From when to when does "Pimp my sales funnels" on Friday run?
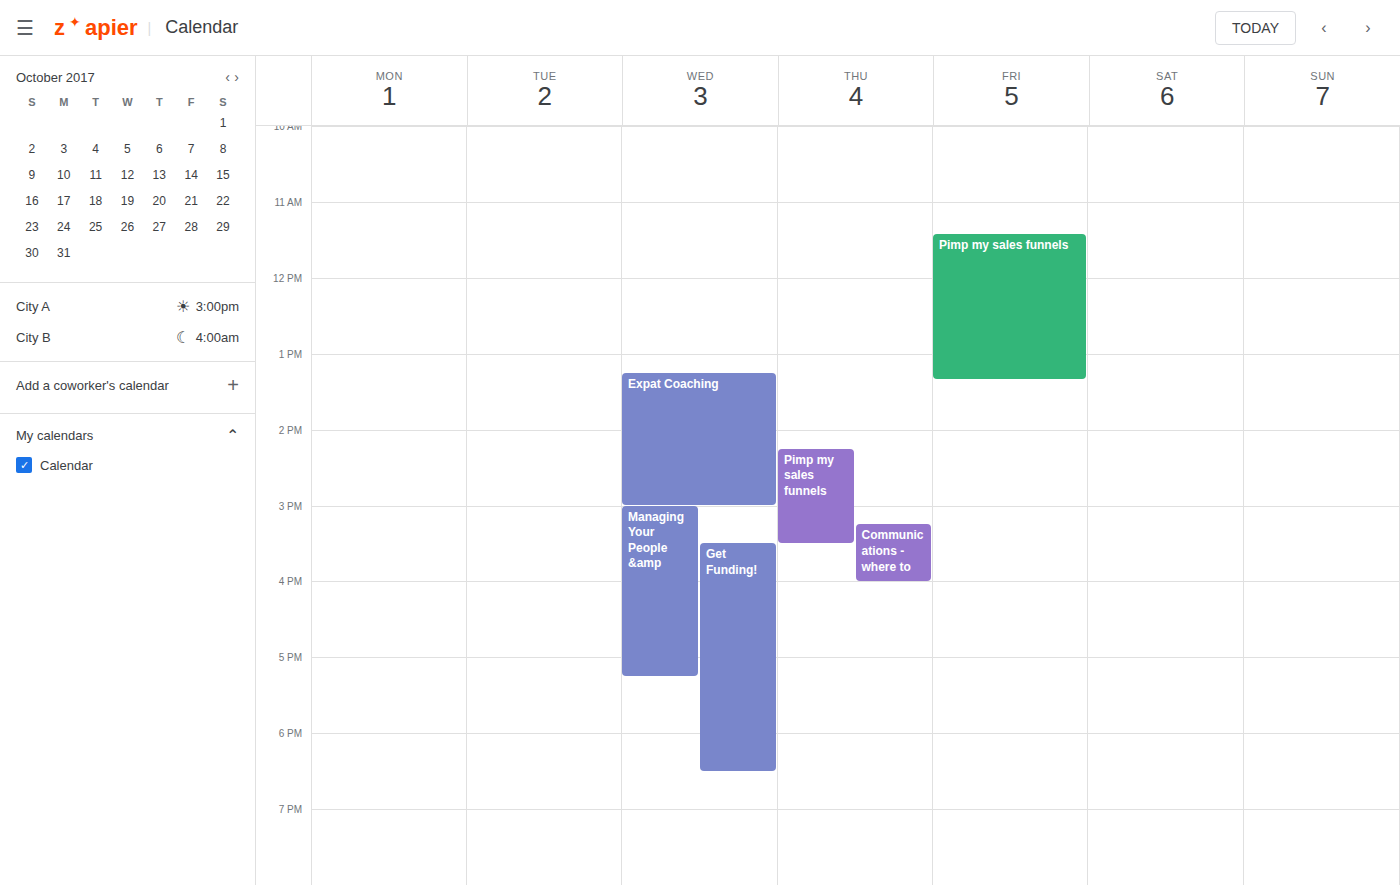
11:25 AM to 1:20 PM